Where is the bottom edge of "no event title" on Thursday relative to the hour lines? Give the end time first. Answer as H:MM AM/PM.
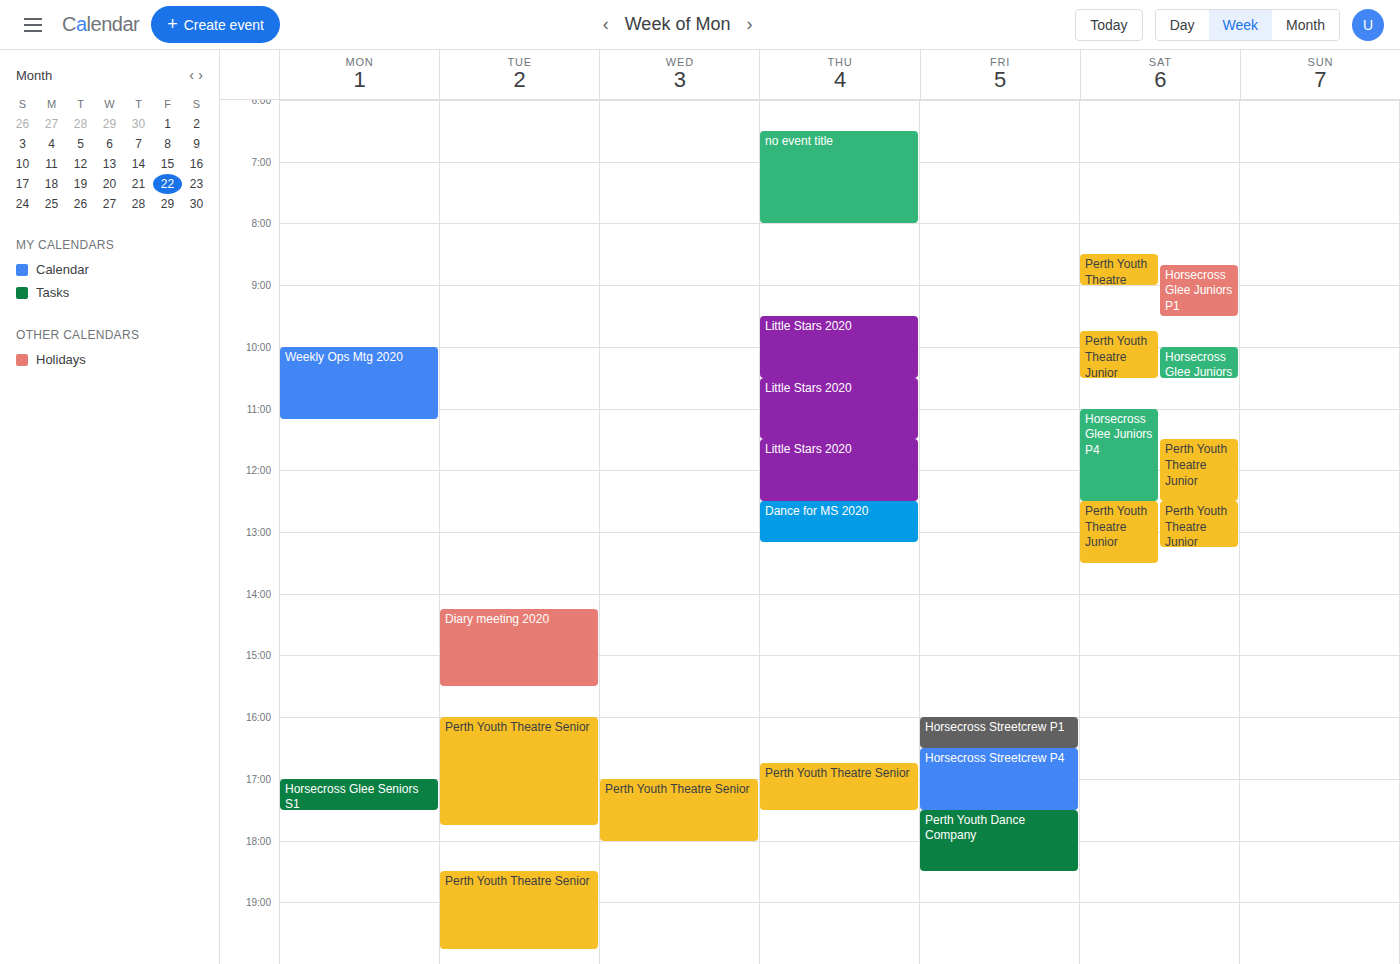
8:00 AM -- exactly on the 8 AM line.